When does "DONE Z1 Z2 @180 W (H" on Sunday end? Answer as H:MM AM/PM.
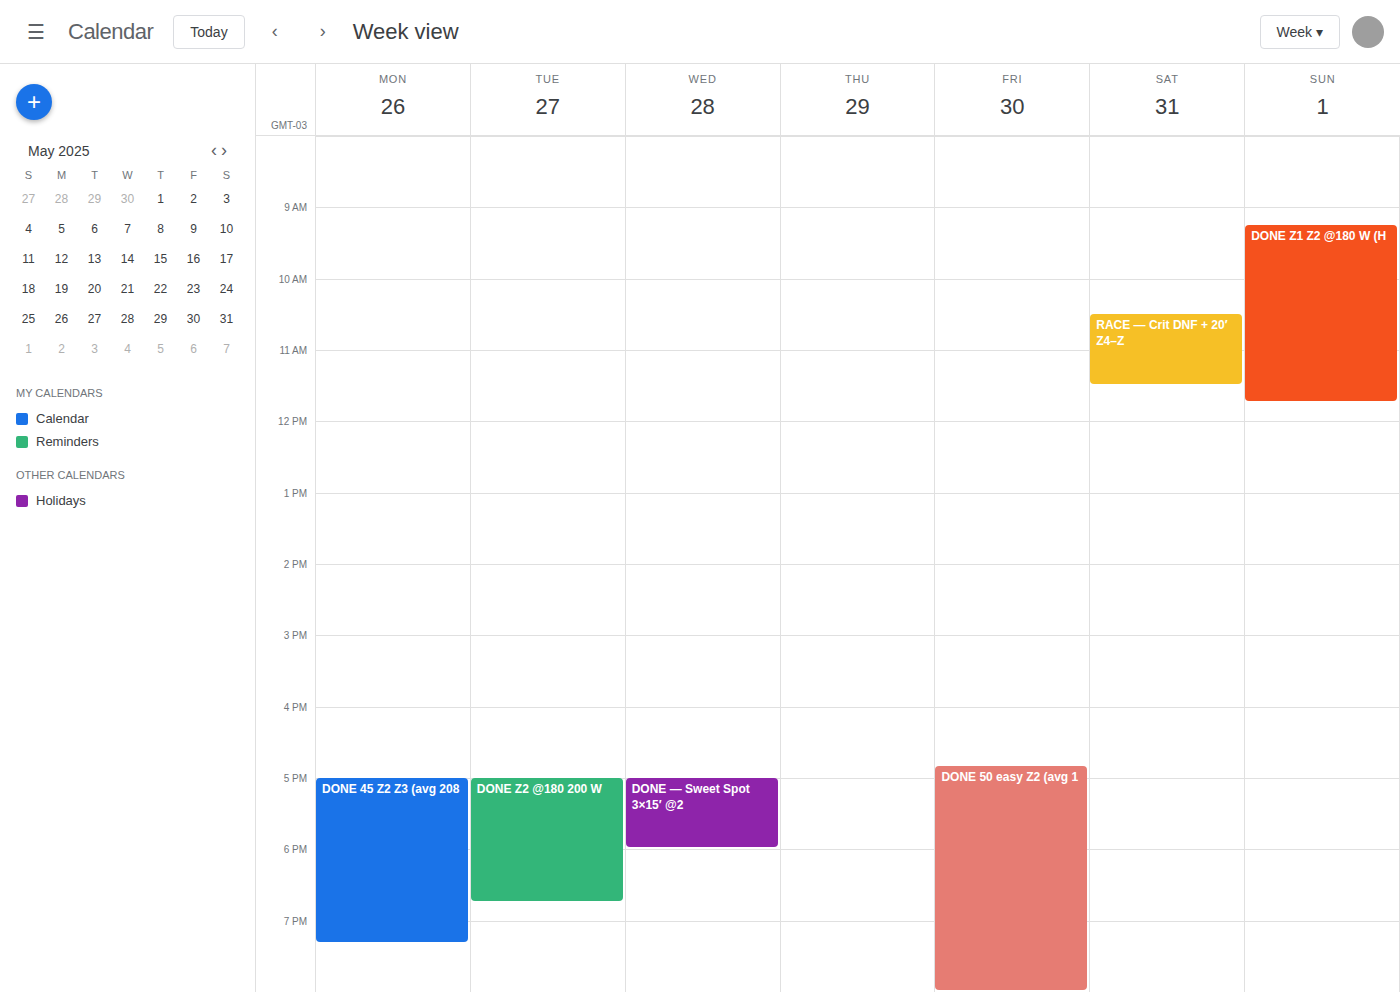
11:45 AM